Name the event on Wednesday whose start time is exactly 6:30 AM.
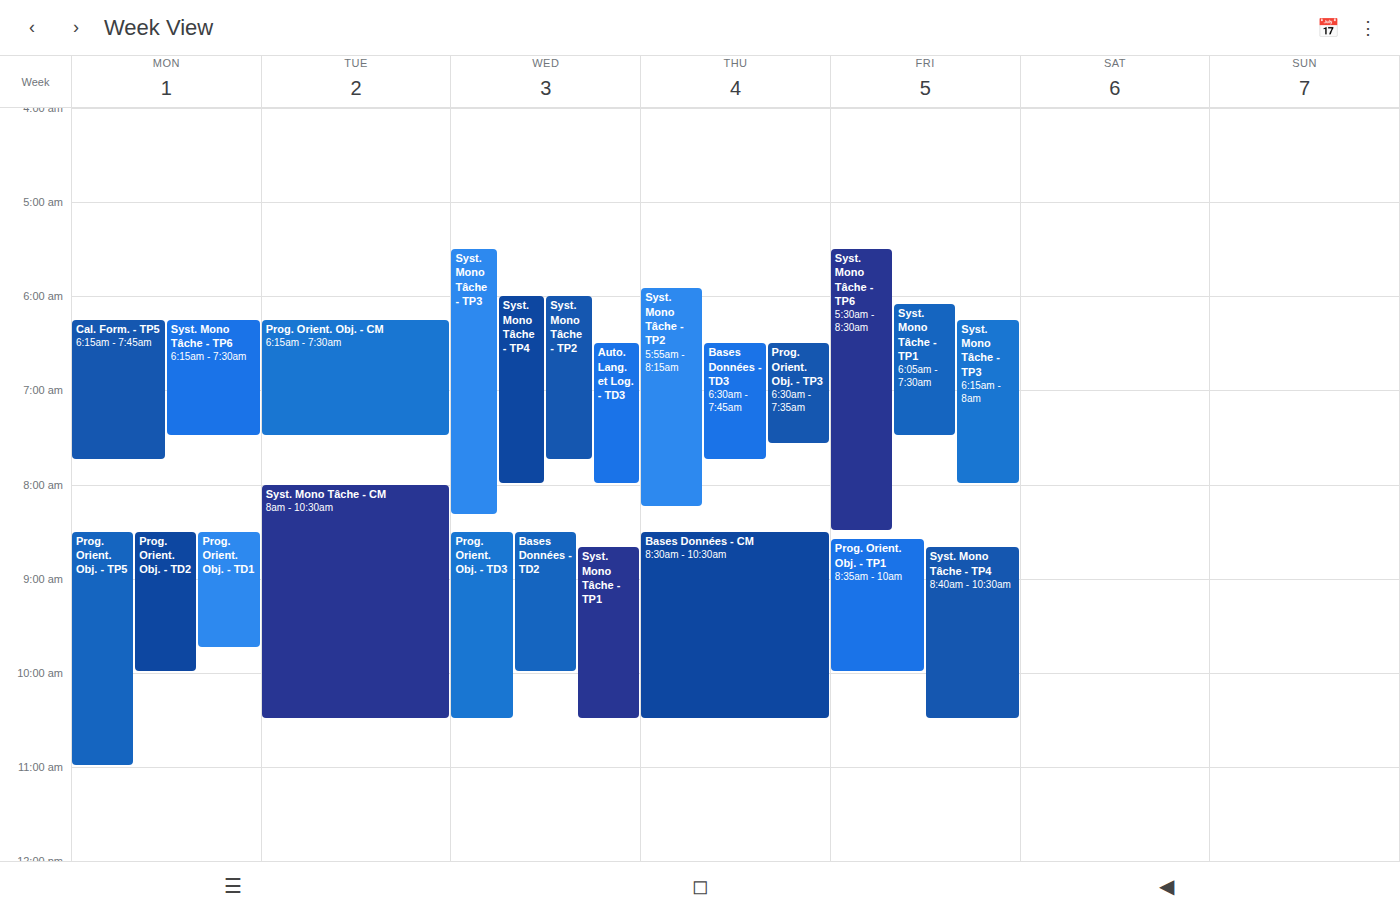
"Auto. Lang. et Log. - TD3"